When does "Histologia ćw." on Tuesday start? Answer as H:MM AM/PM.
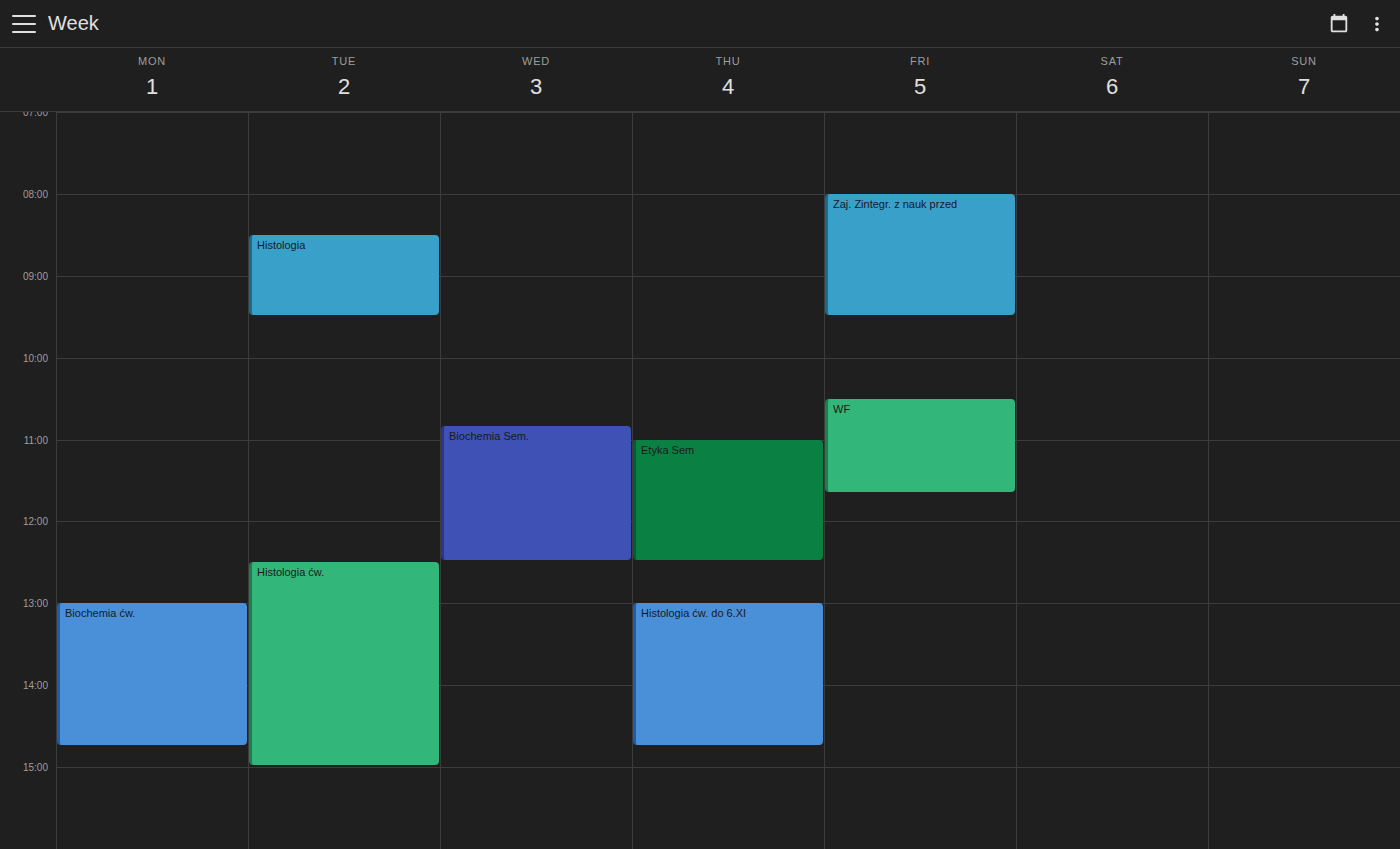
12:30 PM